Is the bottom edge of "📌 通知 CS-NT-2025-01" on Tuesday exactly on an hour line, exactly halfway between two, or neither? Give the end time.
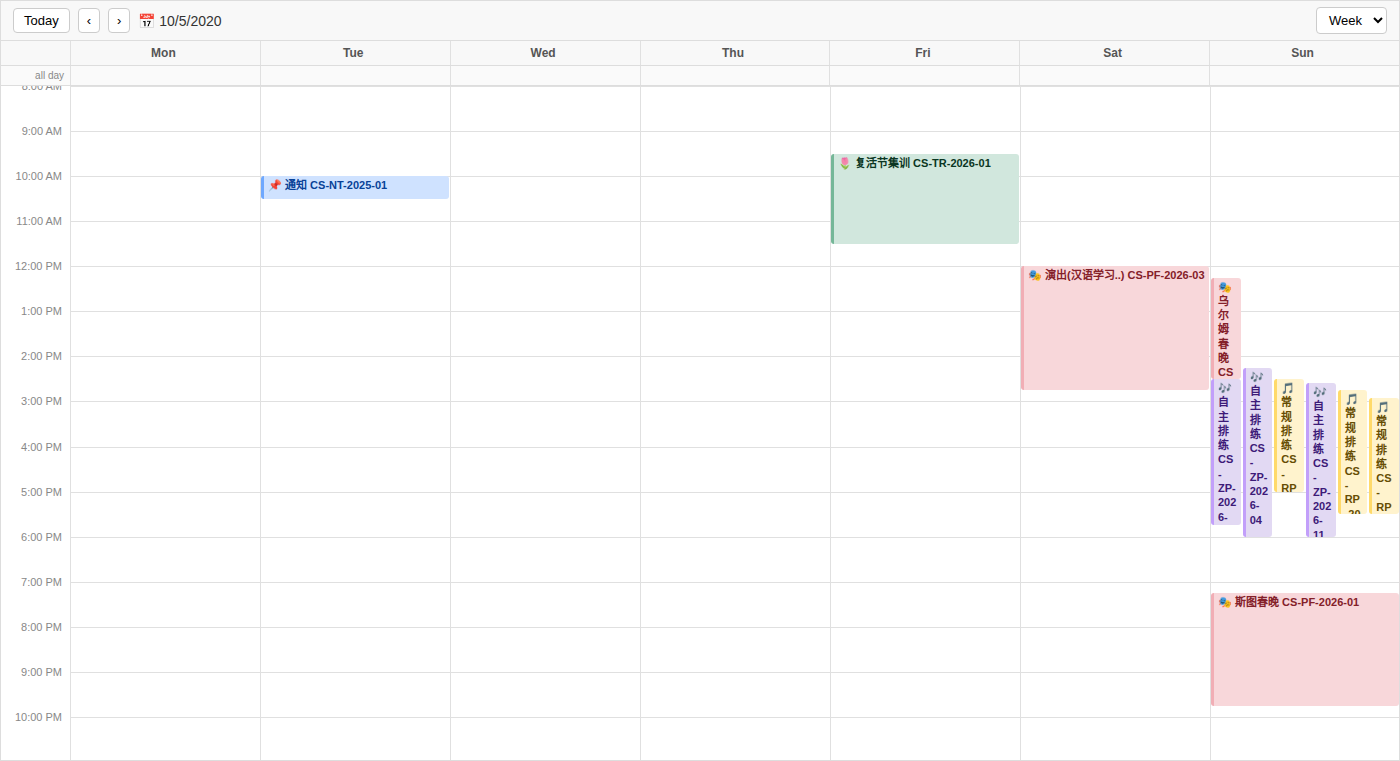
10:30 -- halfway between the 10:00 and 11:00 lines.